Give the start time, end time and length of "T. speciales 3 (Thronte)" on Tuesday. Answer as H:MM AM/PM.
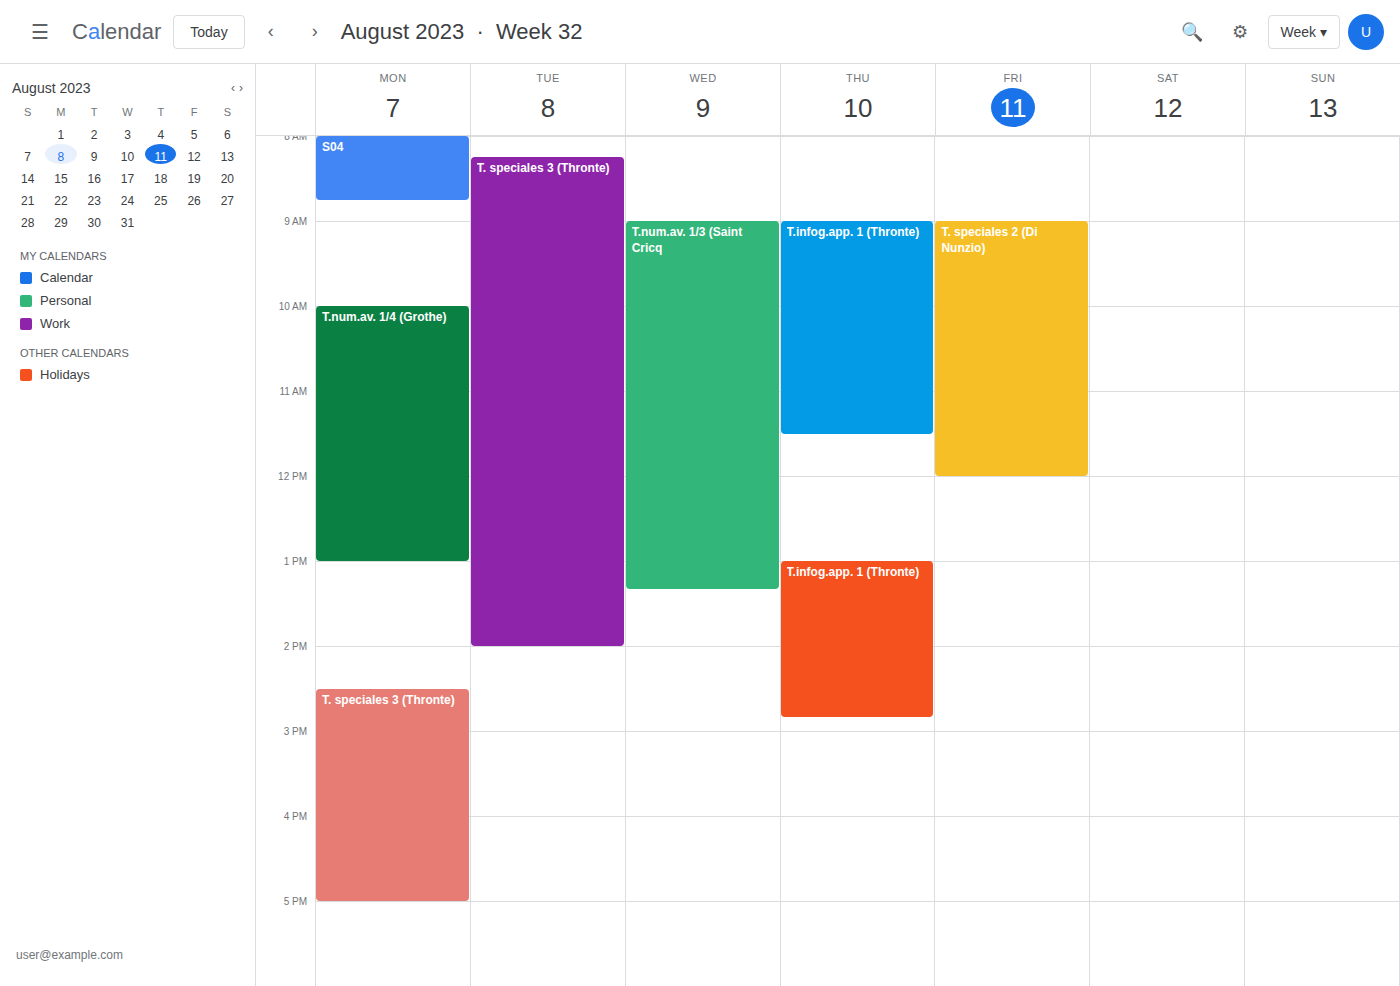
8:15 AM to 2:00 PM, 5 hours 45 minutes